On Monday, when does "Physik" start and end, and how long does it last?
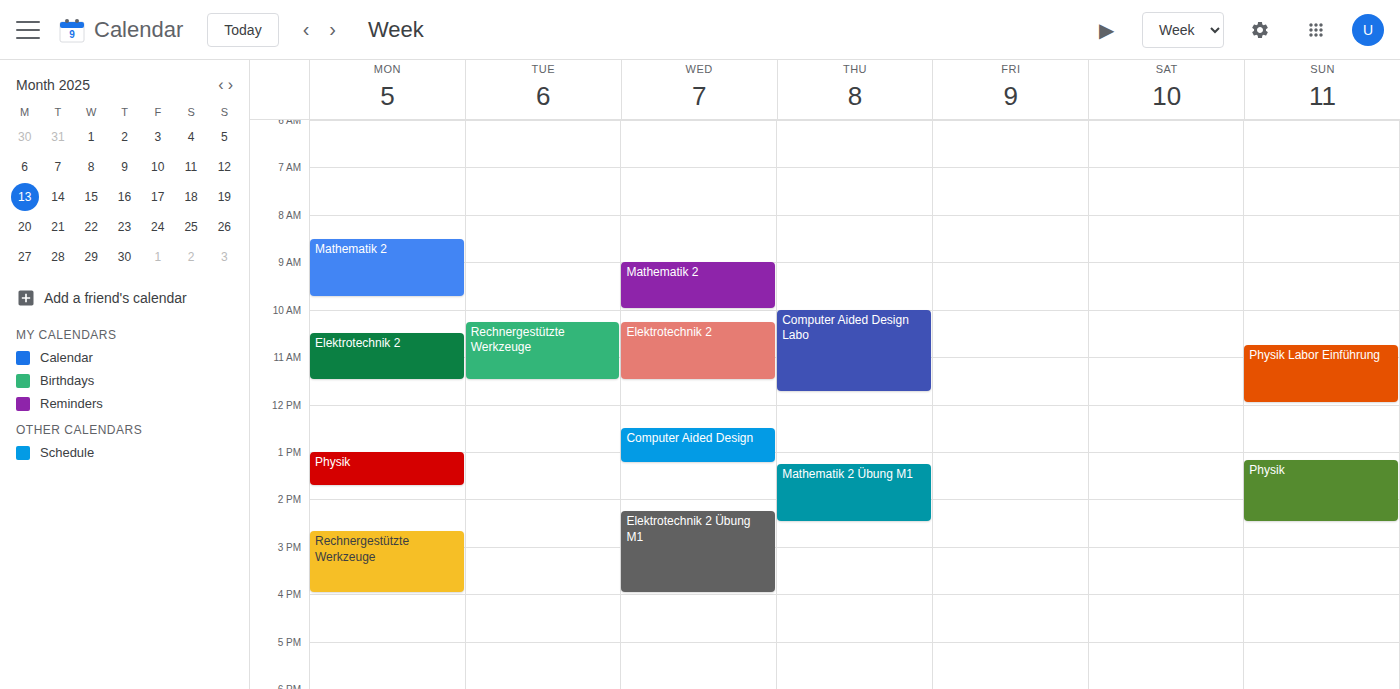
1:00 PM to 1:45 PM, 45 minutes